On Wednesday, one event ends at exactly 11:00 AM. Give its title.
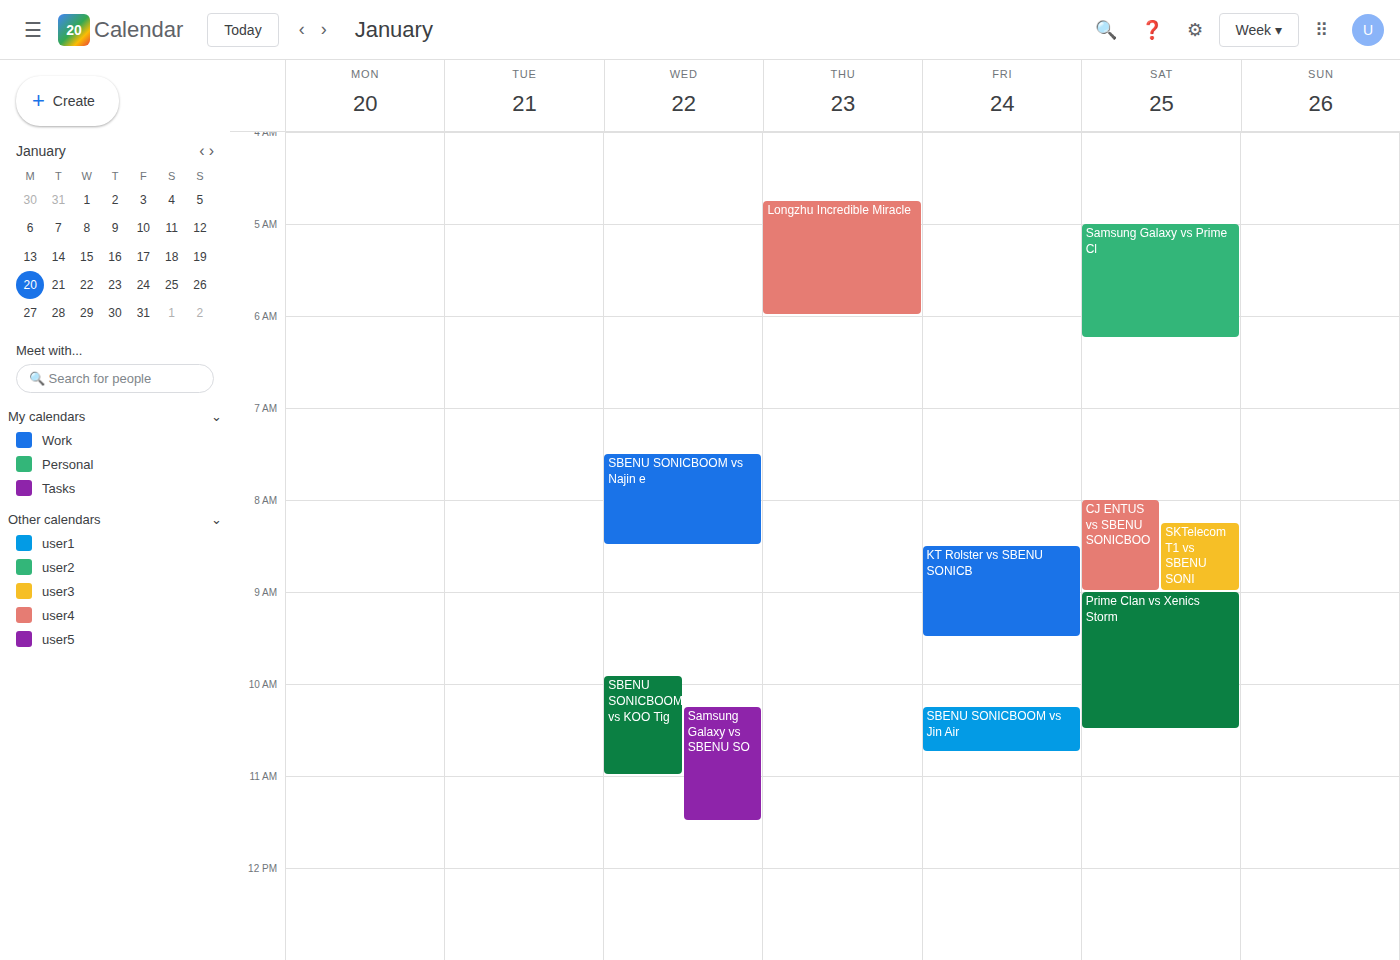
"SBENU SONICBOOM vs KOO Tig"